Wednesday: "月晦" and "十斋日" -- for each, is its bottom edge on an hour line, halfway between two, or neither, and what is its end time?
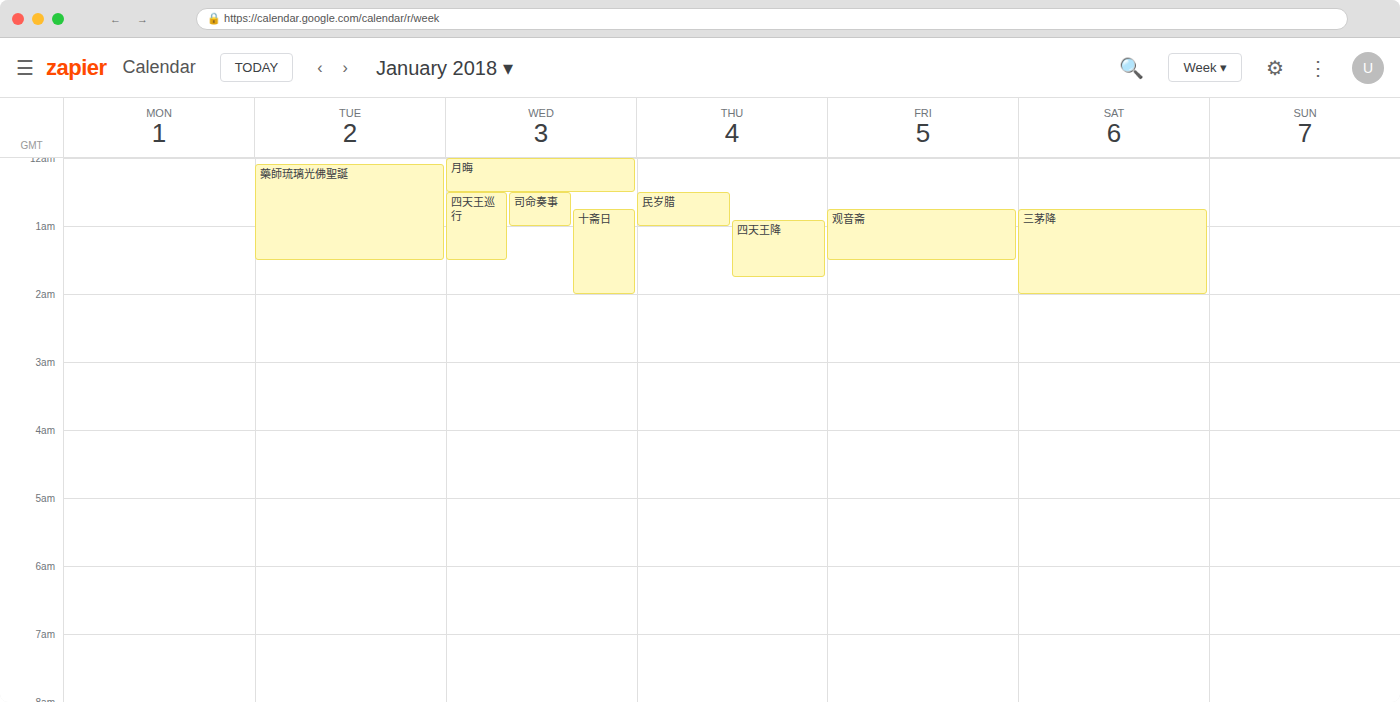
"月晦": 12:30 AM, halfway between the 12 AM and 1 AM lines. "十斋日": 2:00 AM, exactly on the 2 AM line.